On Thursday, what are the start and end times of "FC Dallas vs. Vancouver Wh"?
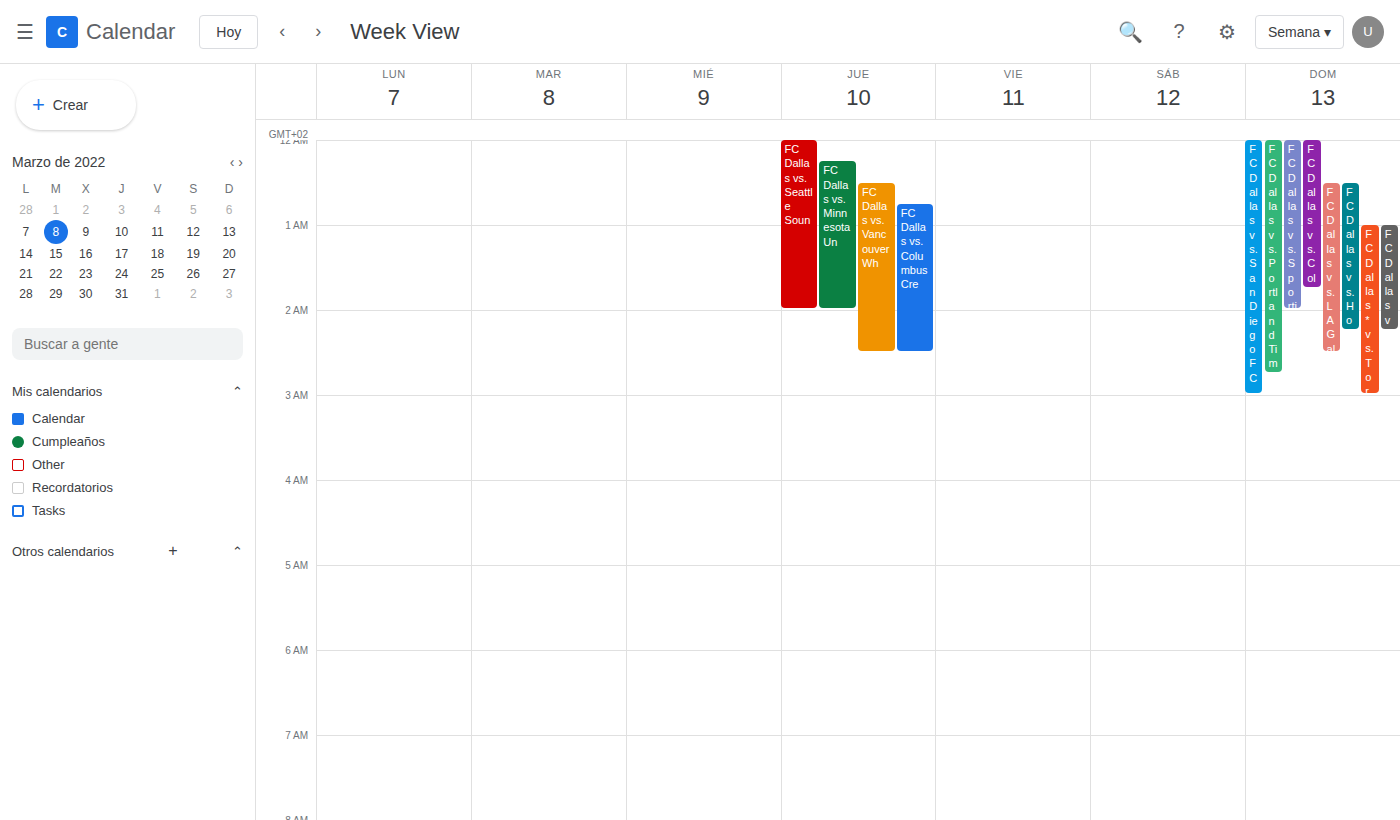
12:30 AM to 2:30 AM